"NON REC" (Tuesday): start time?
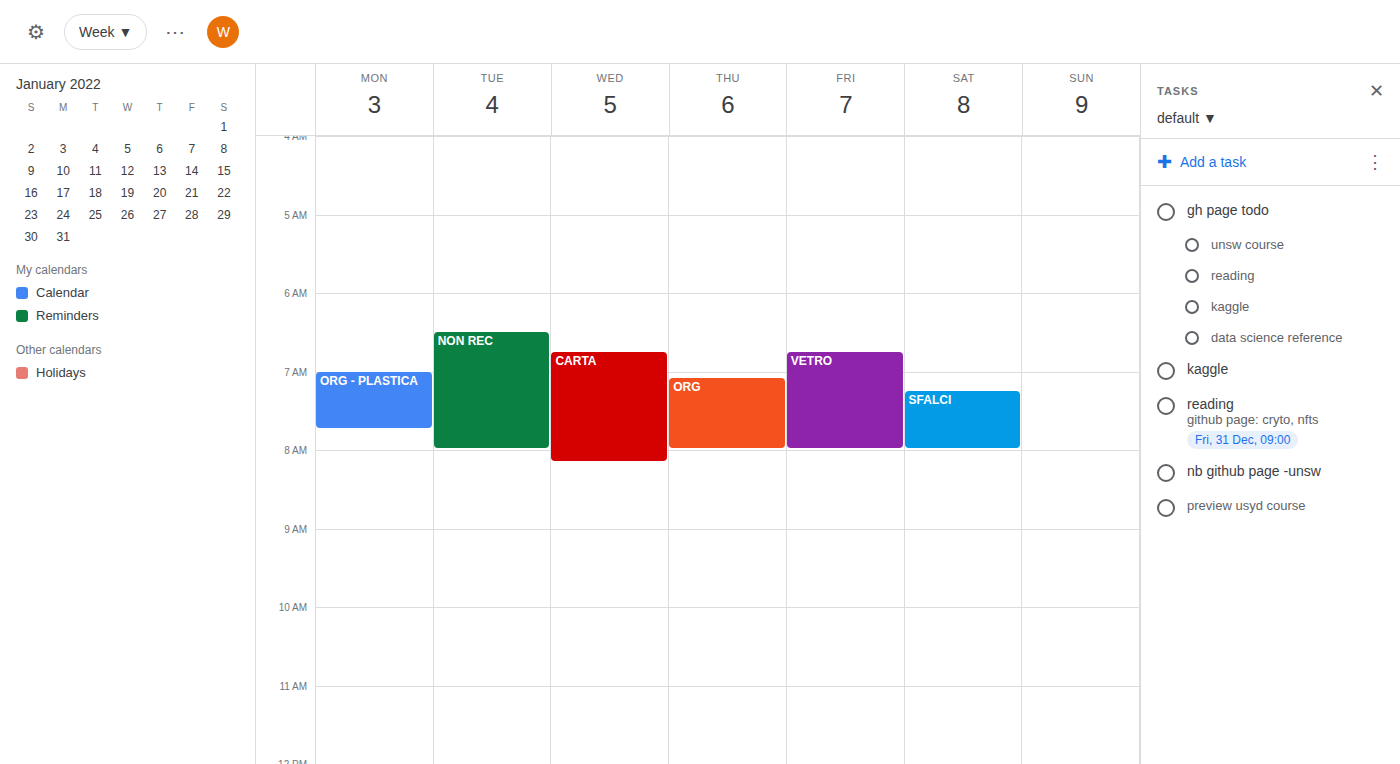
6:30 AM